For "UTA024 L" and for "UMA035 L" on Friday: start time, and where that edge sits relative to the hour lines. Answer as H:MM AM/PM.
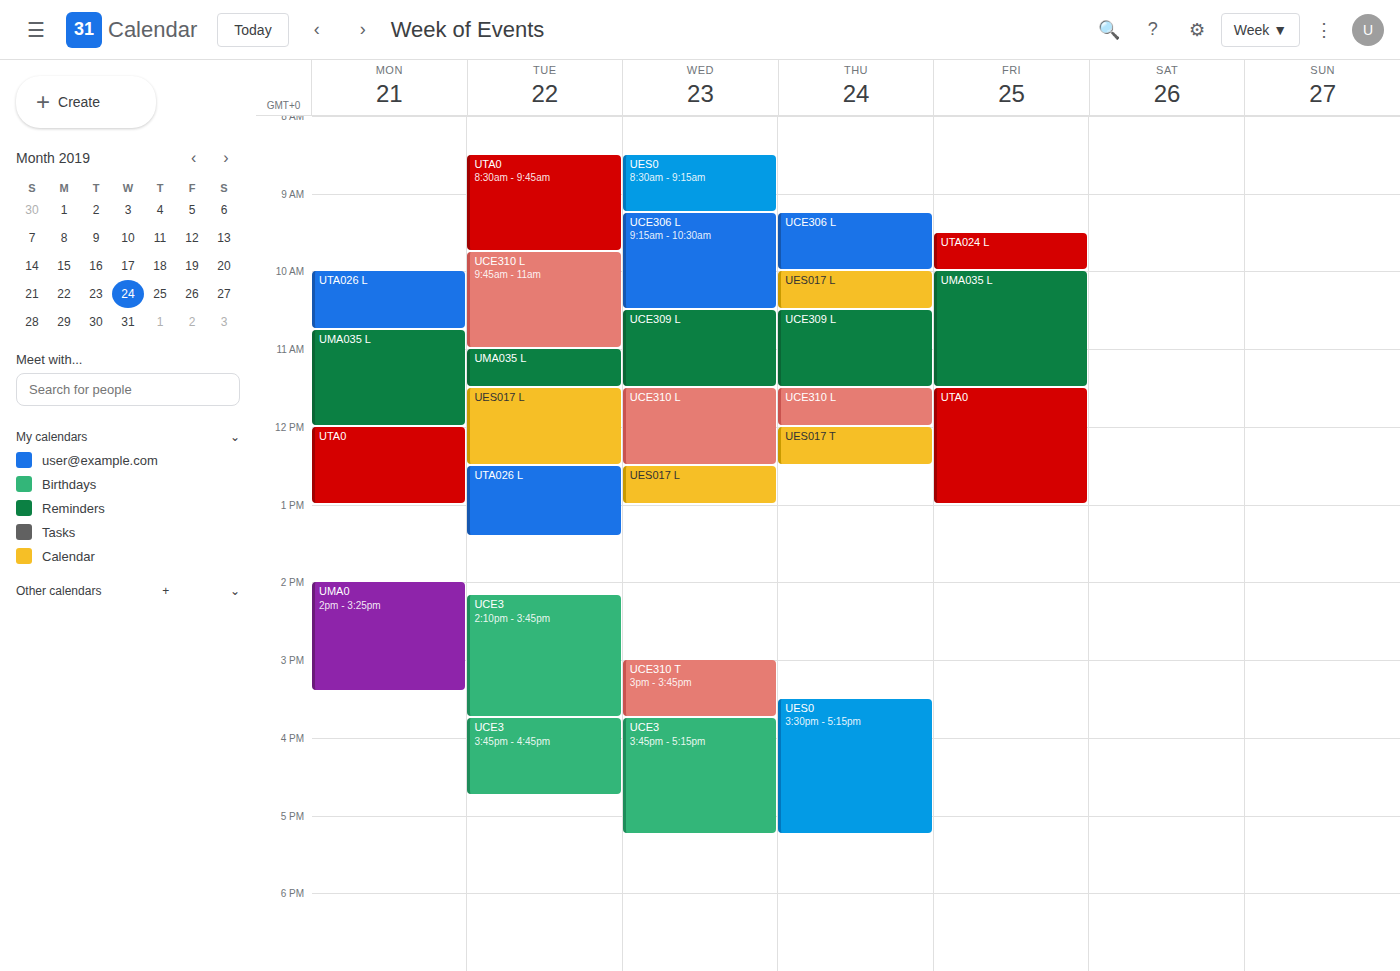
"UTA024 L": 9:30 AM, halfway between the 9 AM and 10 AM lines. "UMA035 L": 10:00 AM, exactly on the 10 AM line.